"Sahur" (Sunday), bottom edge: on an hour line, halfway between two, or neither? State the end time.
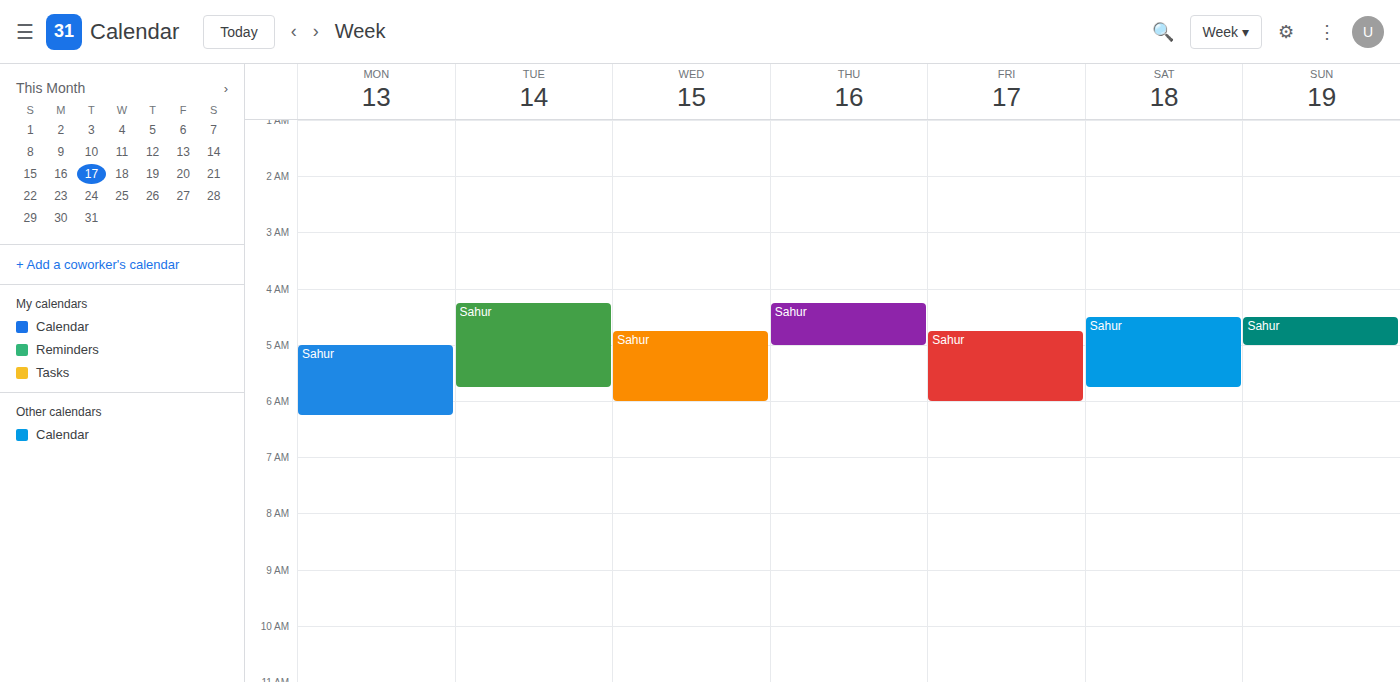
5:00 AM -- exactly on the 5 AM line.